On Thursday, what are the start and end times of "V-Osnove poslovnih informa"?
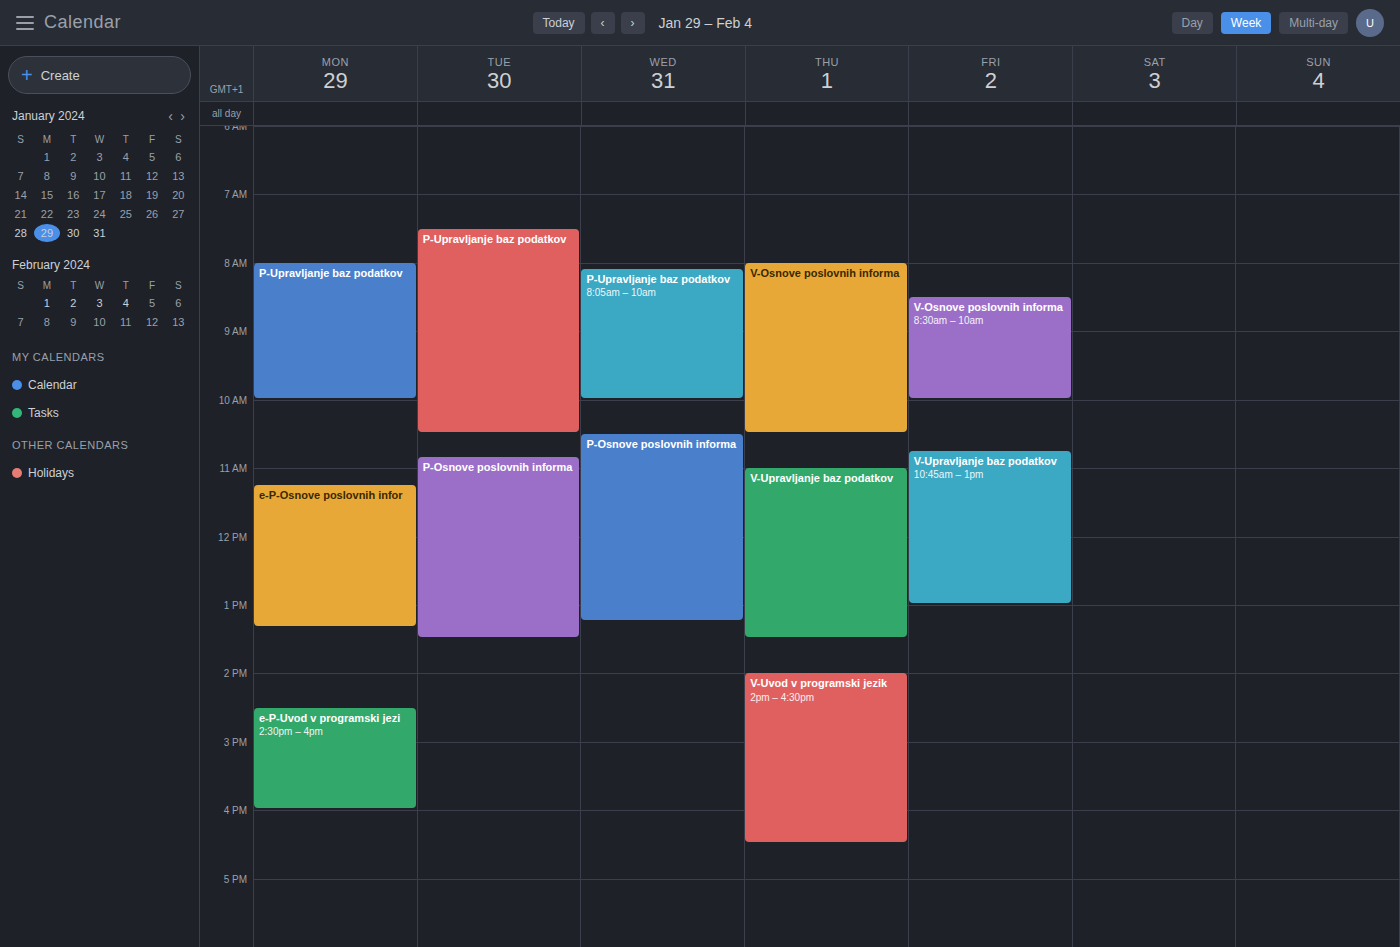
8:00 AM to 10:30 AM